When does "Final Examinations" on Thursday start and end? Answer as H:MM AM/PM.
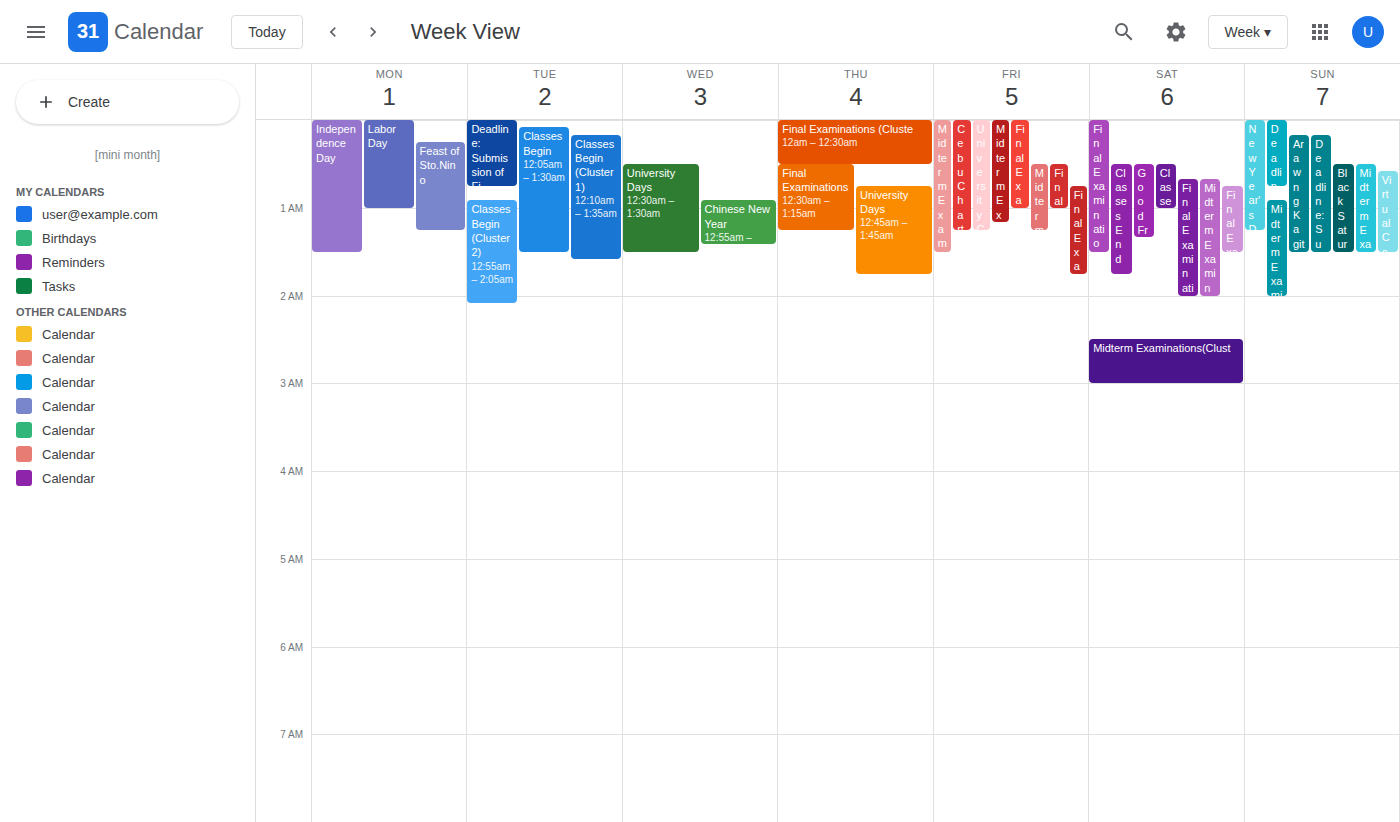
12:30 AM to 1:15 AM